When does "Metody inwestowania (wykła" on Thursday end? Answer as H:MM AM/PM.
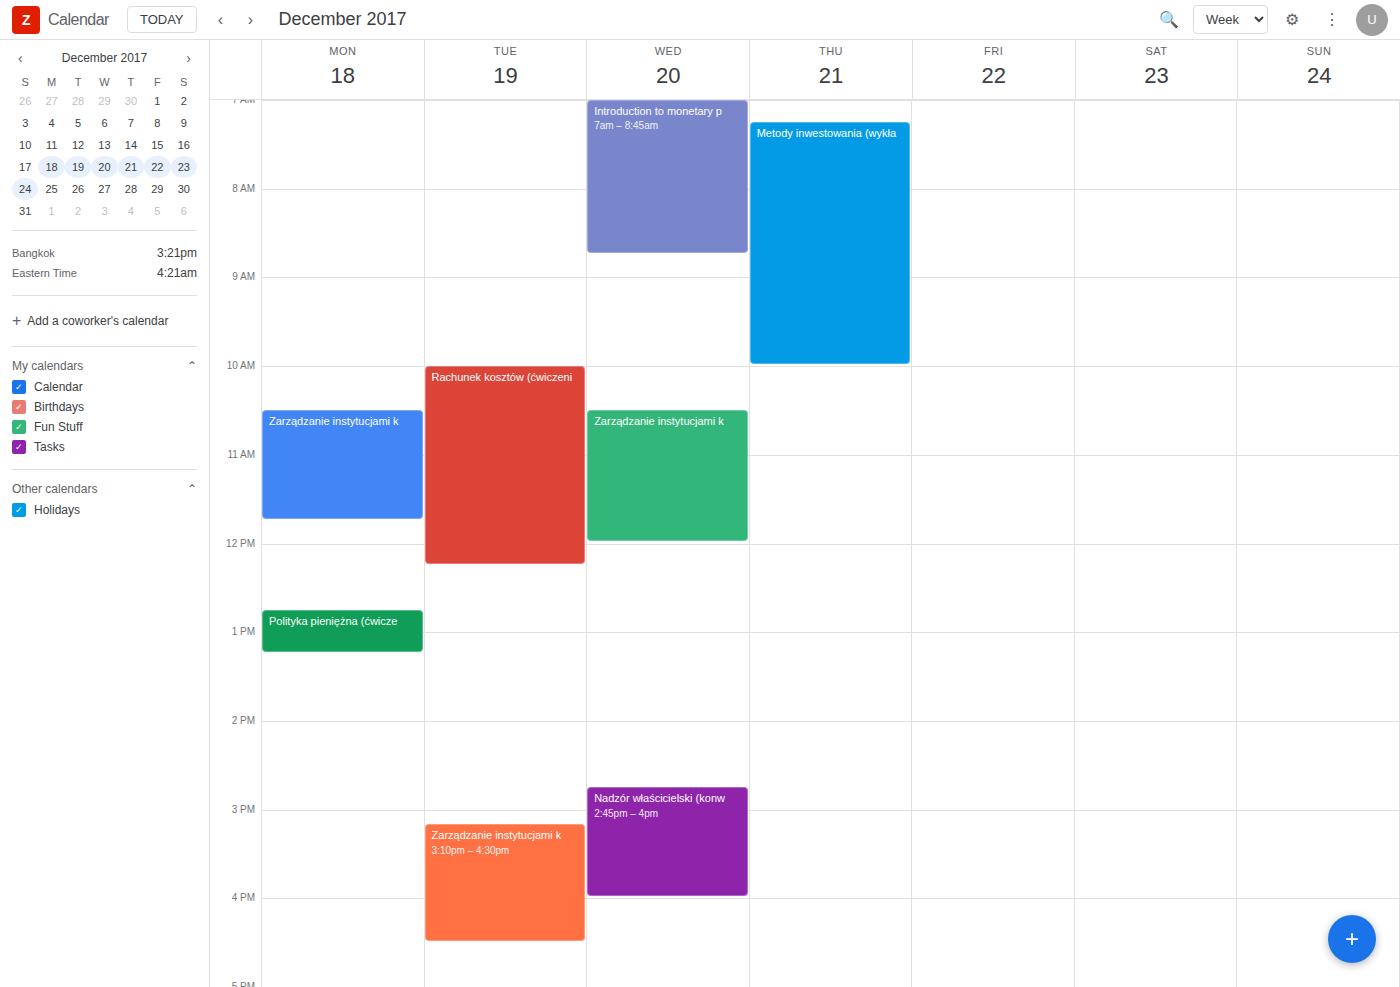
10:00 AM